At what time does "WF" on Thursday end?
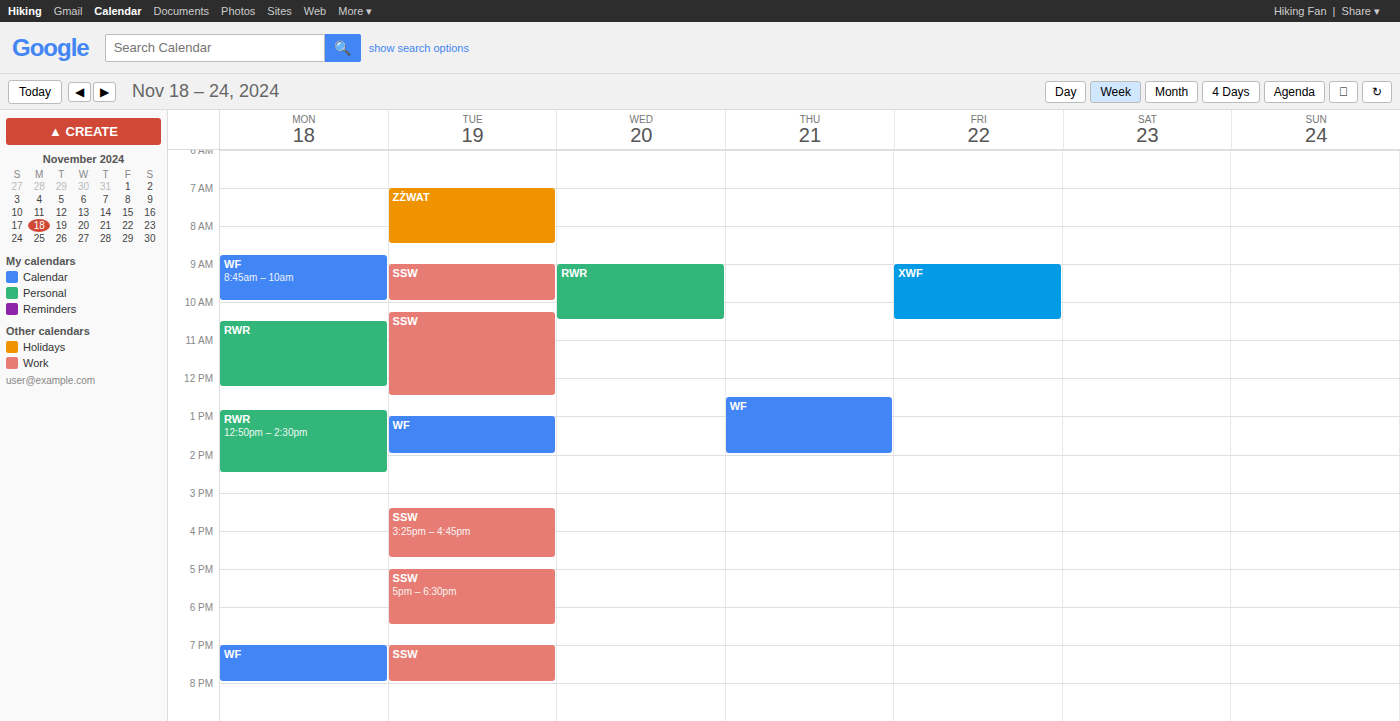
2:00 PM